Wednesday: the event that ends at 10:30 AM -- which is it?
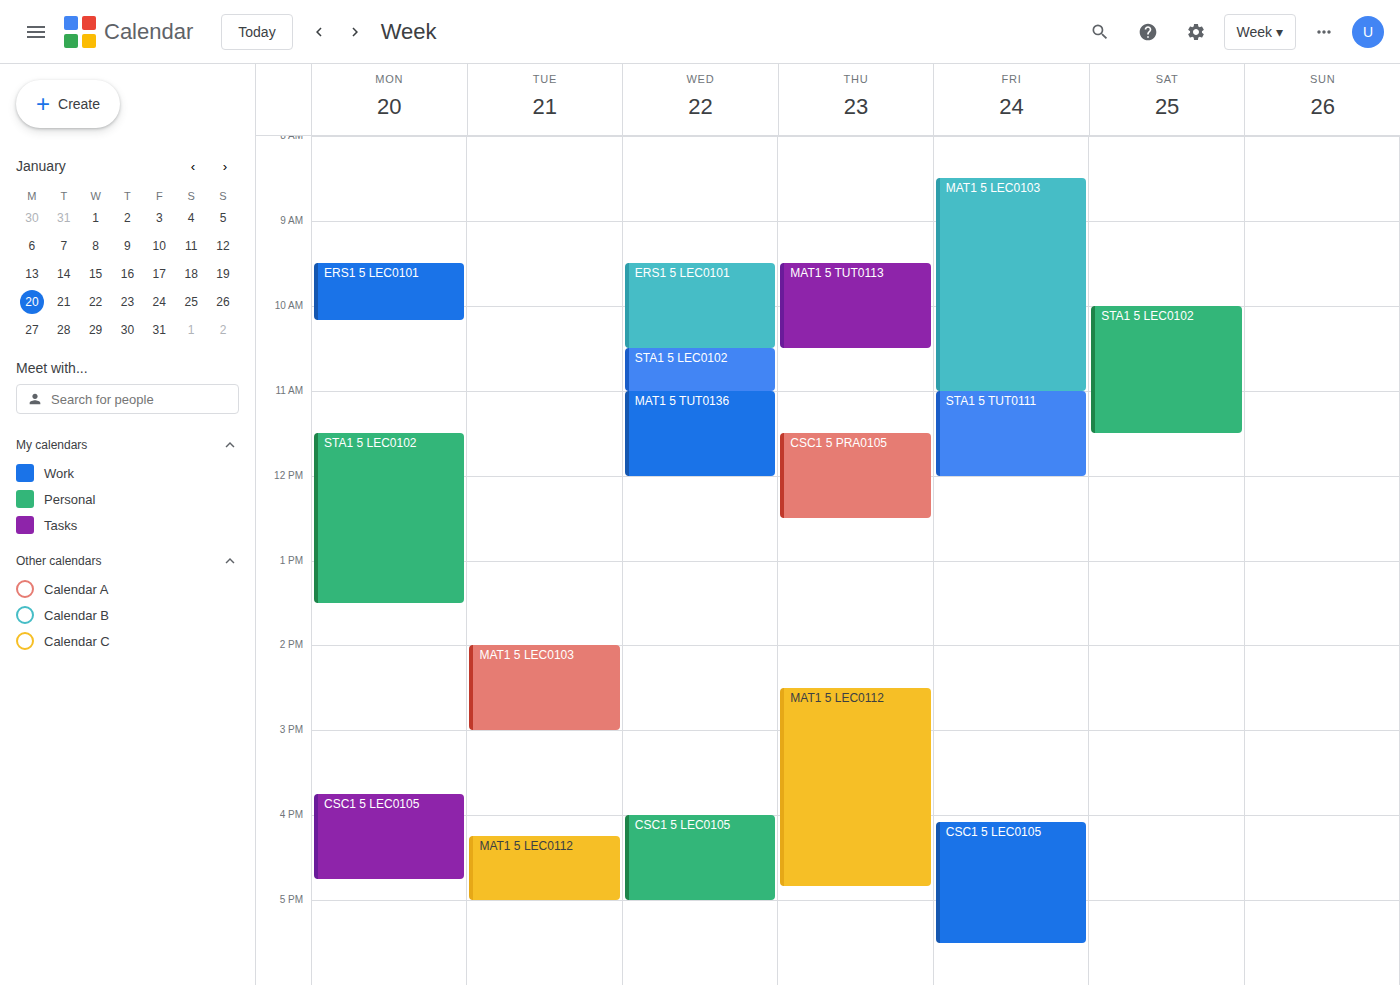
"ERS1 5 LEC0101"